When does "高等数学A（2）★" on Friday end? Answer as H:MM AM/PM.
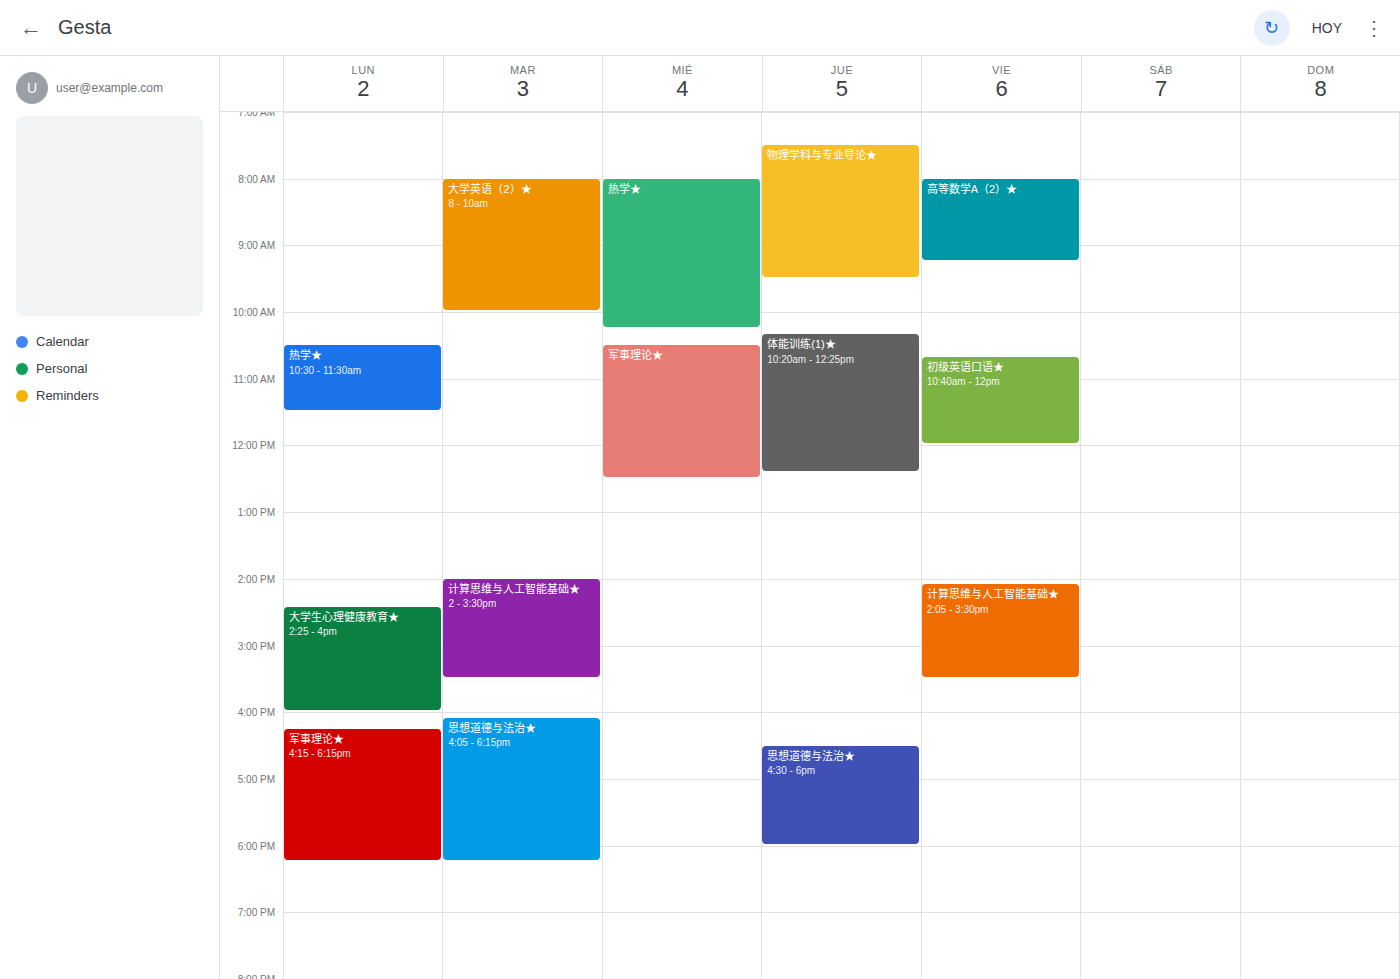
9:15 AM